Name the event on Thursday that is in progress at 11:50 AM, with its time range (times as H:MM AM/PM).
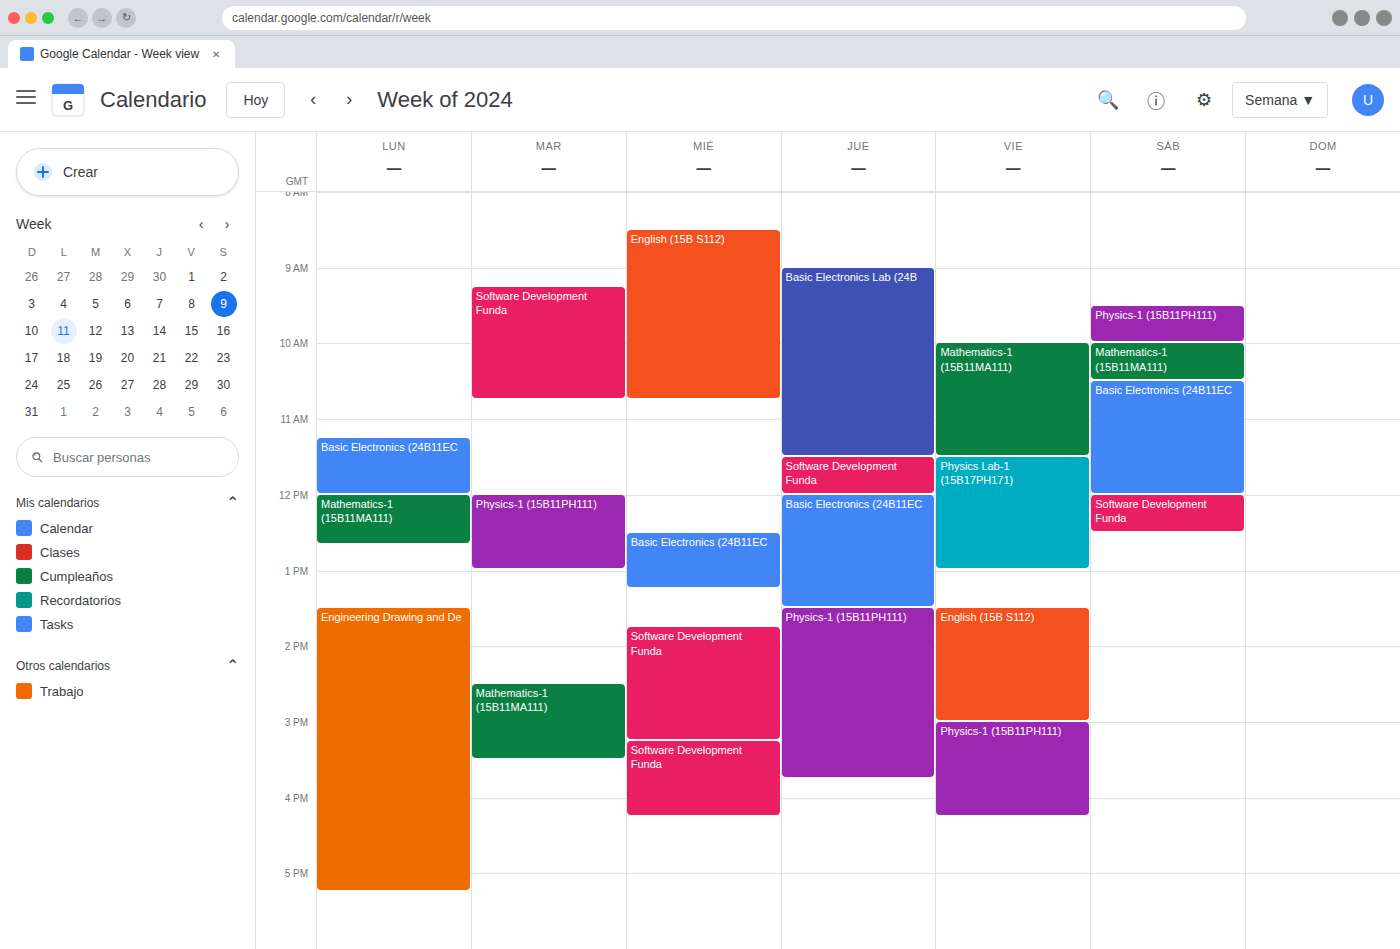
"Software Development Funda", 11:30 AM to 12:00 PM